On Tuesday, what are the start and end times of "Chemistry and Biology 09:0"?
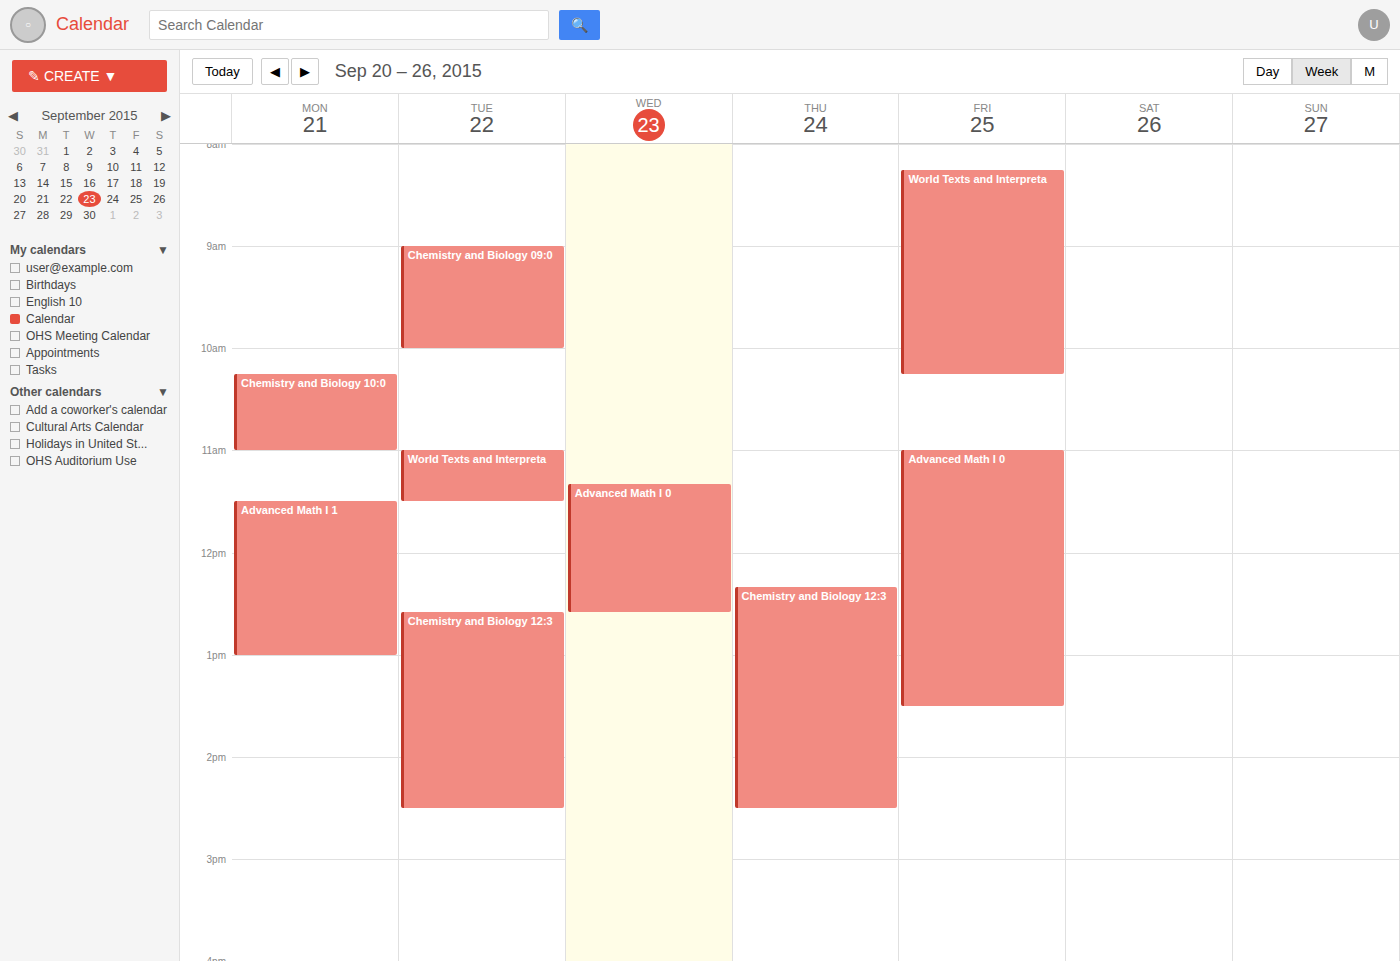
9:00 AM to 10:00 AM